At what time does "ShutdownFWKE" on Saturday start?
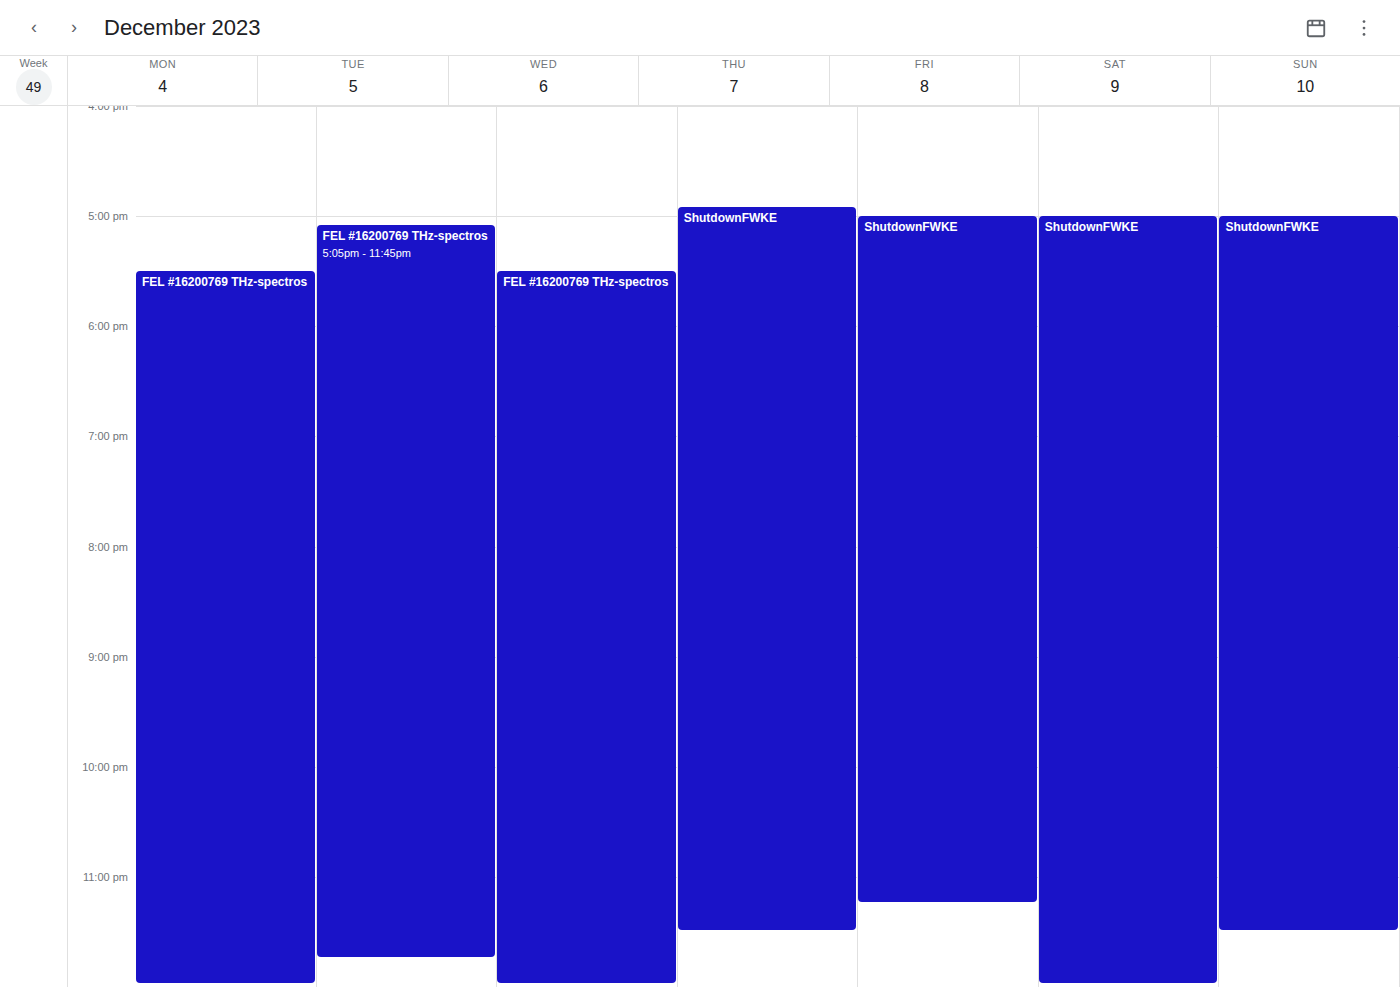
5:00 PM